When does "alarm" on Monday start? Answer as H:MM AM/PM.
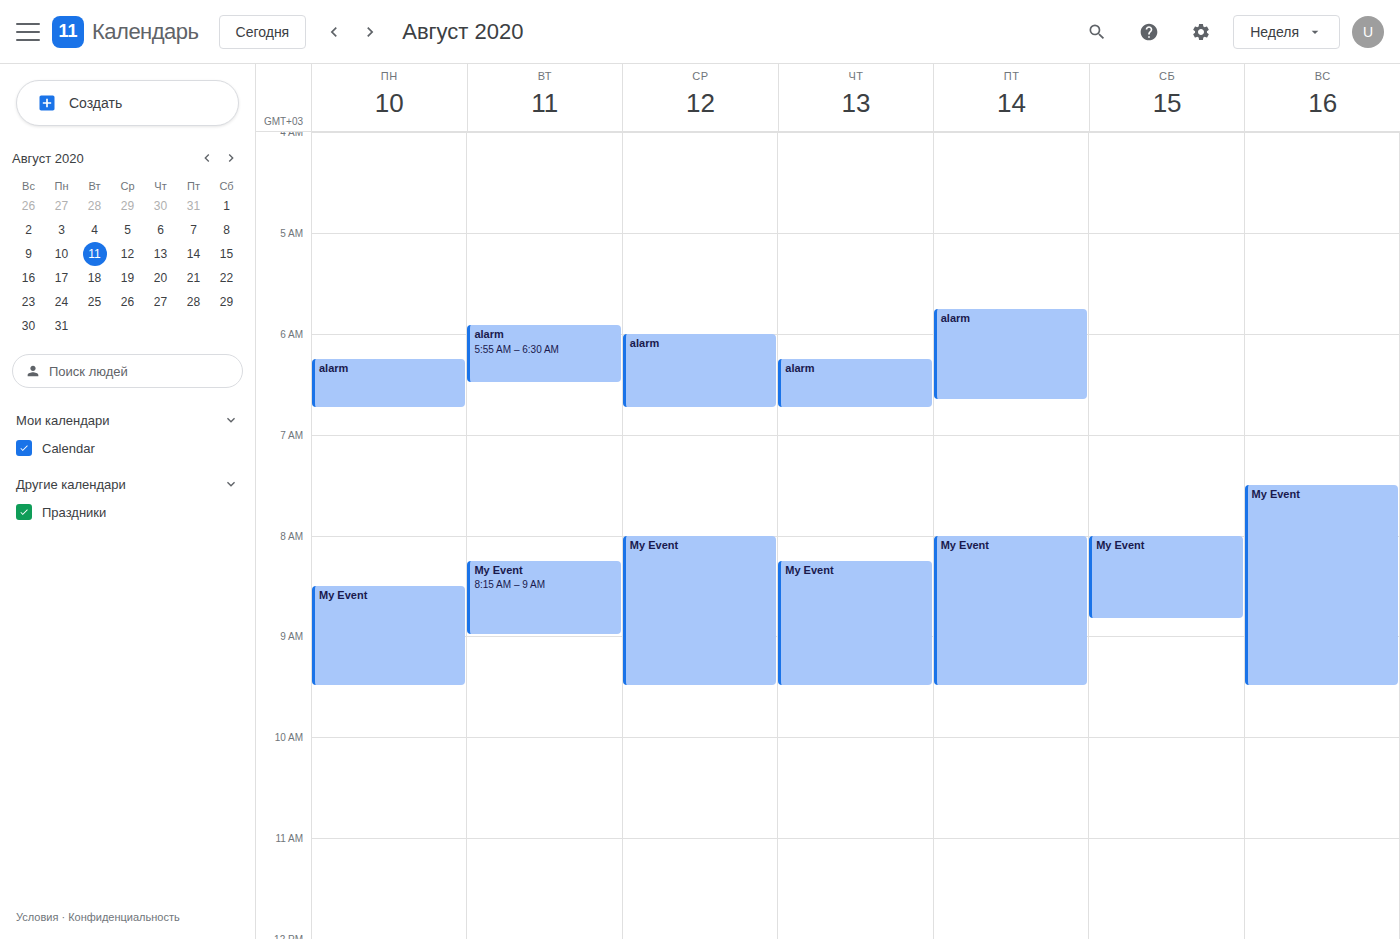
6:15 AM